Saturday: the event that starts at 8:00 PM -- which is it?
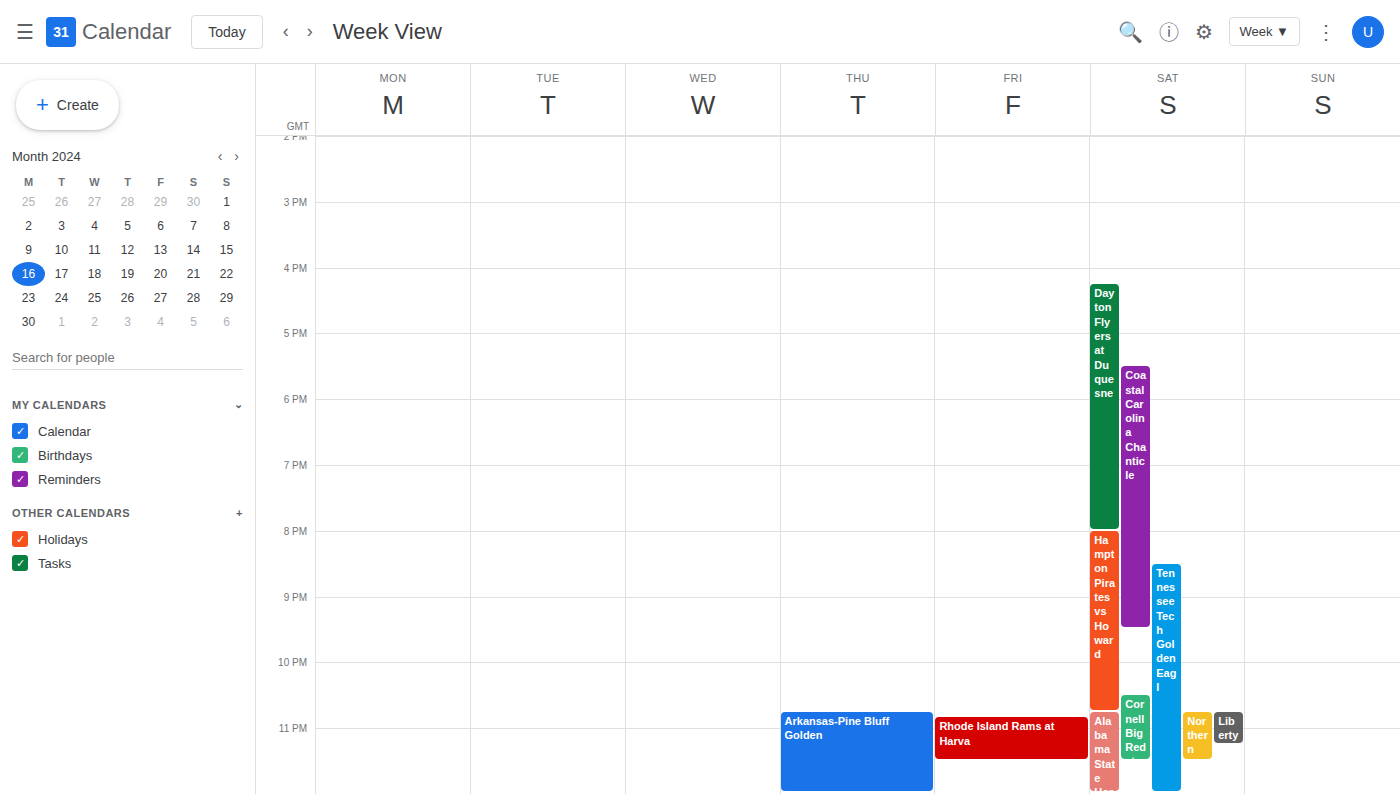
"Hampton Pirates vs Howard"